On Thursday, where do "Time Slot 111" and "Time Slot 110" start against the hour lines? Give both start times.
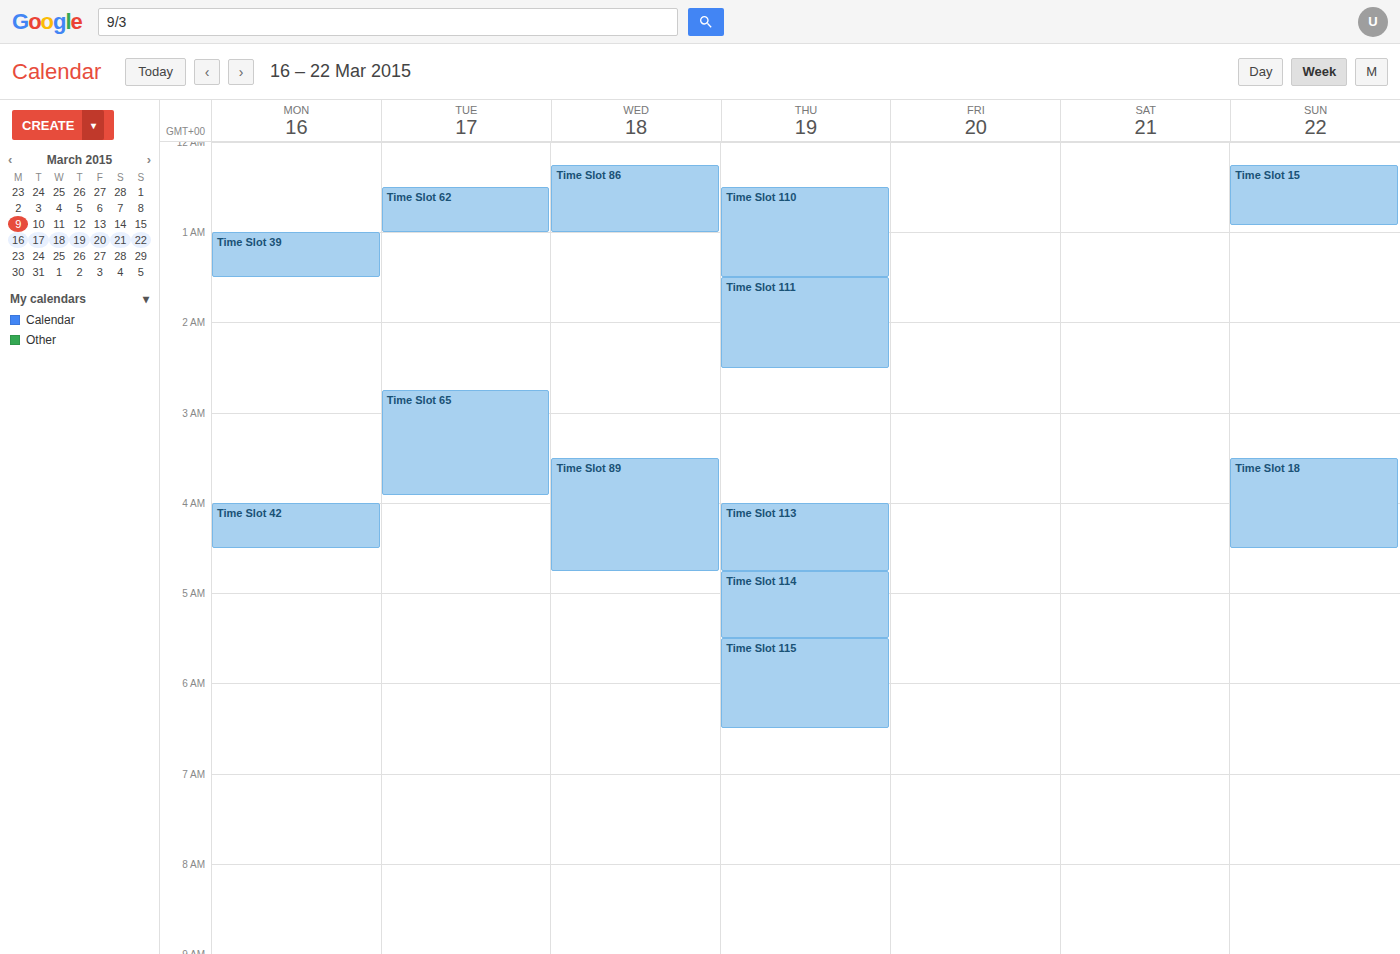
"Time Slot 111": 1:30 AM, halfway between the 1 AM and 2 AM lines. "Time Slot 110": 12:30 AM, halfway between the 12 AM and 1 AM lines.